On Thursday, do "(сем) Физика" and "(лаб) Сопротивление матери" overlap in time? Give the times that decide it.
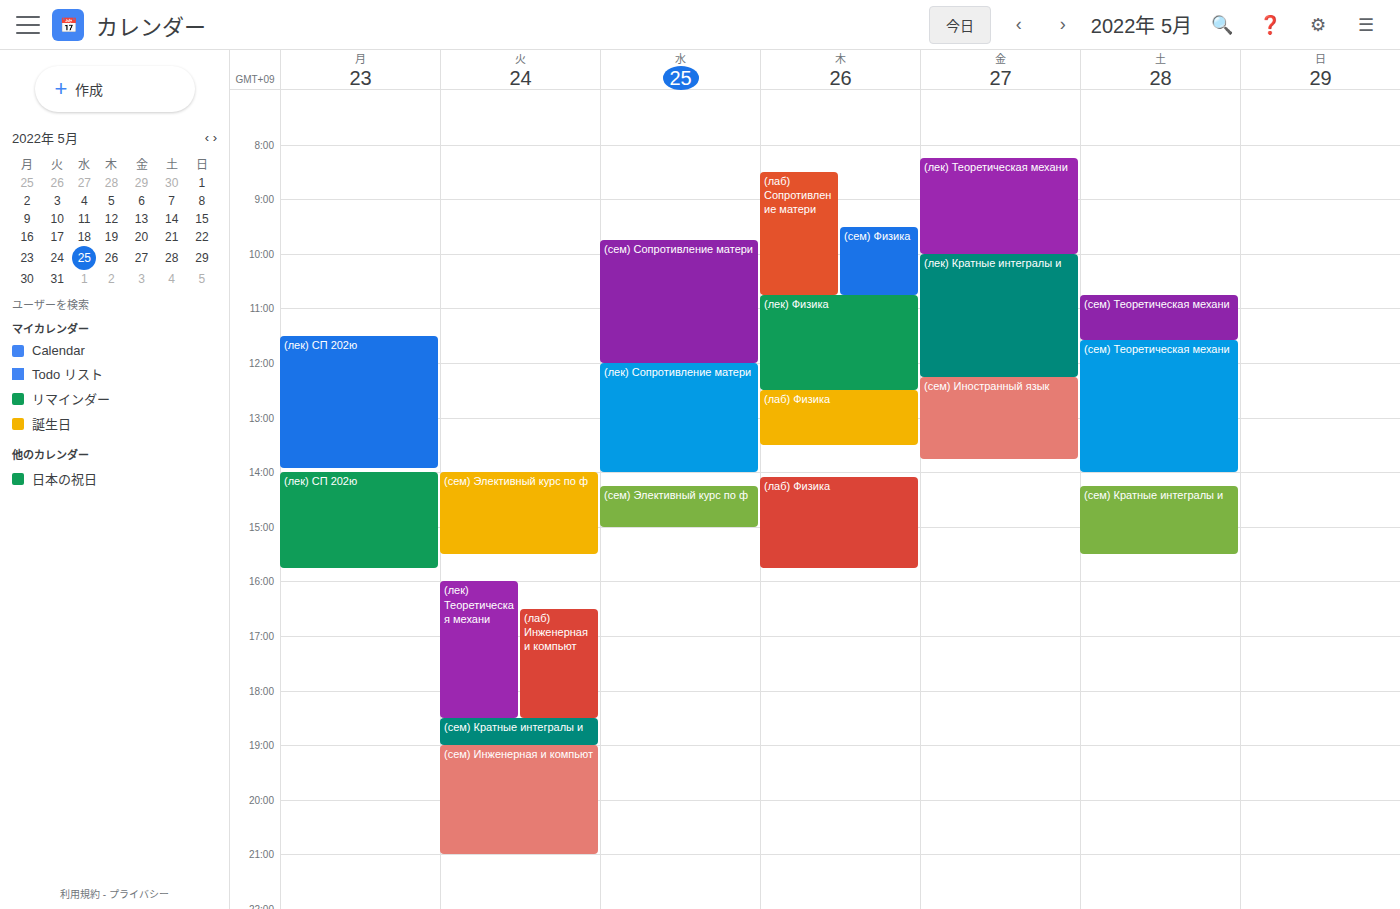
"(сем) Физика" starts at 9:30 AM, before "(лаб) Сопротивление матери" ends at 10:45 AM -- they overlap.